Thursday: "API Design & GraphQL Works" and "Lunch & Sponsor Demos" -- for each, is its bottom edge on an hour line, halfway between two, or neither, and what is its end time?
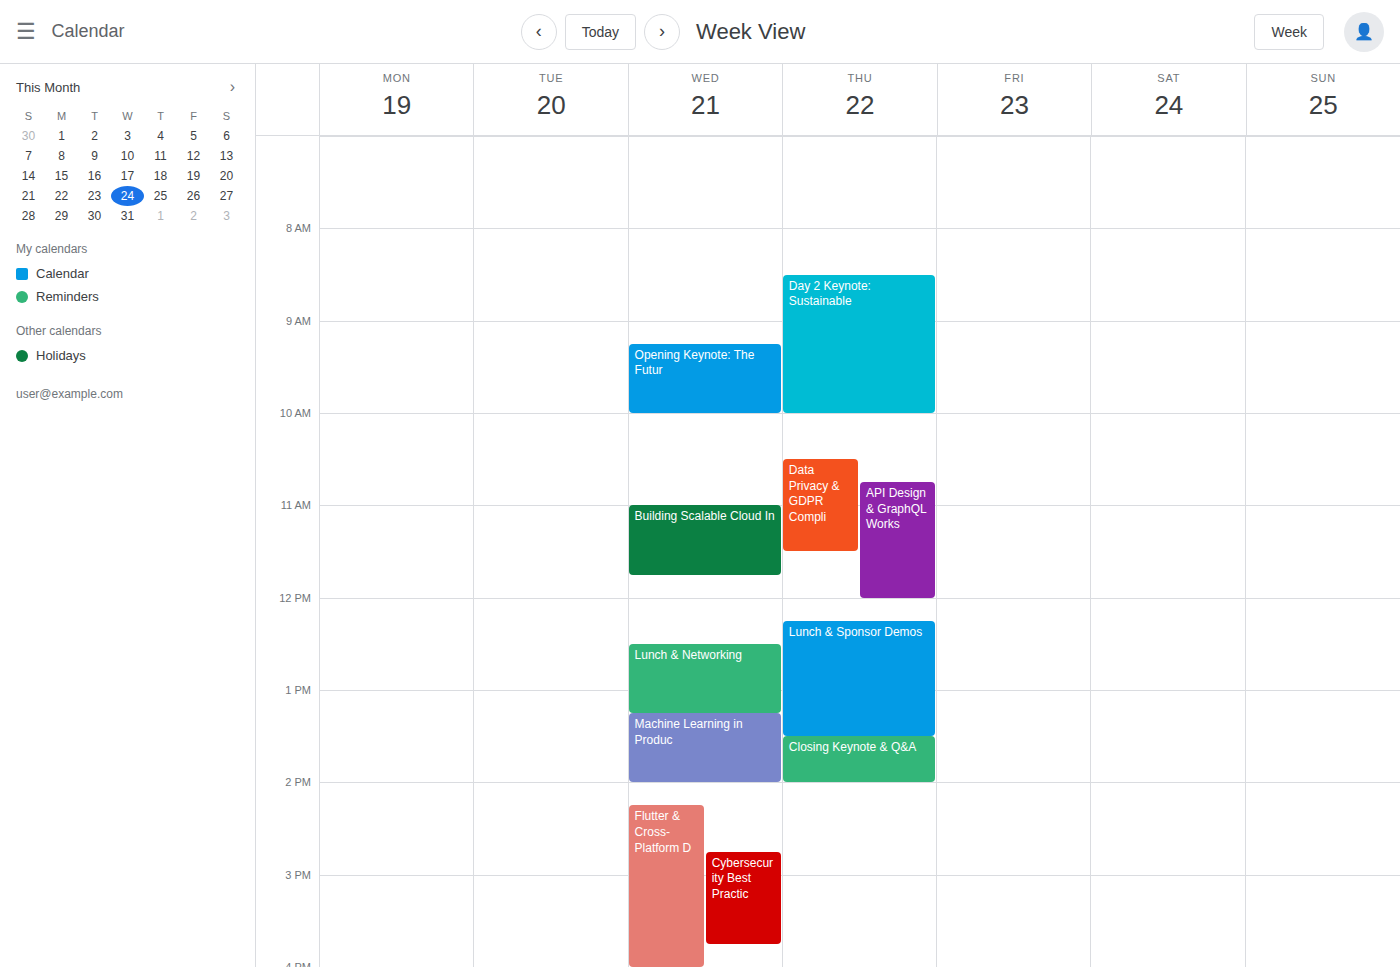
"API Design & GraphQL Works": 12:00 PM, exactly on the 12 PM line. "Lunch & Sponsor Demos": 1:30 PM, halfway between the 1 PM and 2 PM lines.